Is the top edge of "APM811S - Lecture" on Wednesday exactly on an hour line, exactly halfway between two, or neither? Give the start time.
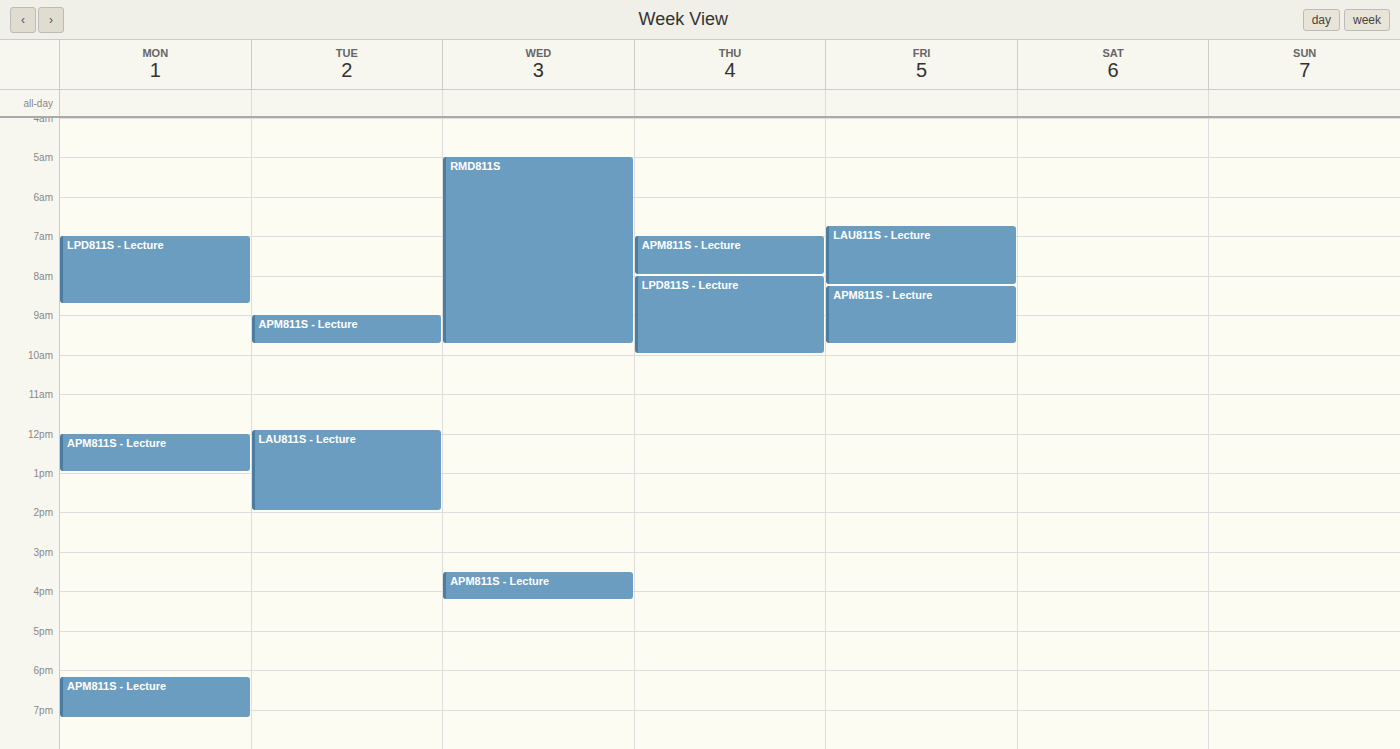
3:30 PM -- halfway between the 3 PM and 4 PM lines.